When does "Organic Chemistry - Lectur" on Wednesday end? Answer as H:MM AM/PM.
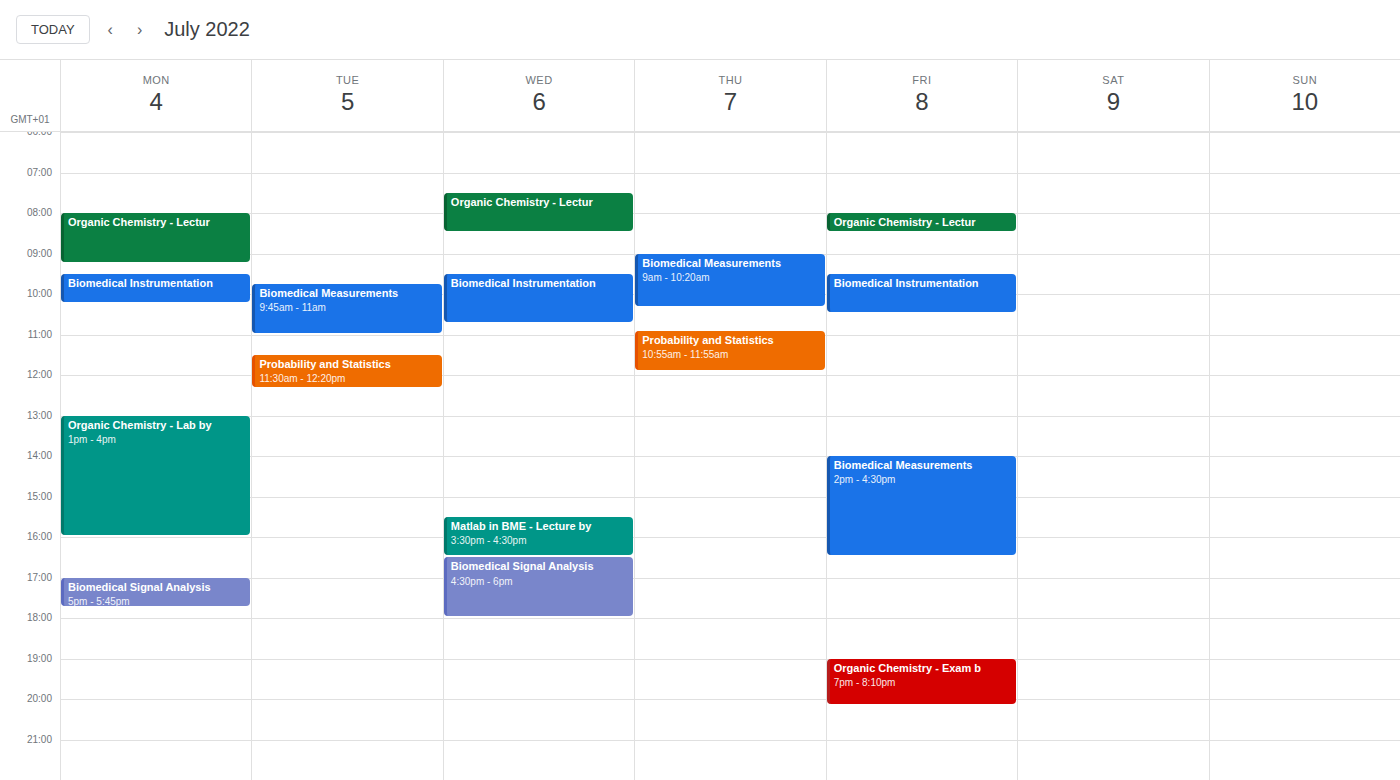
8:30 AM